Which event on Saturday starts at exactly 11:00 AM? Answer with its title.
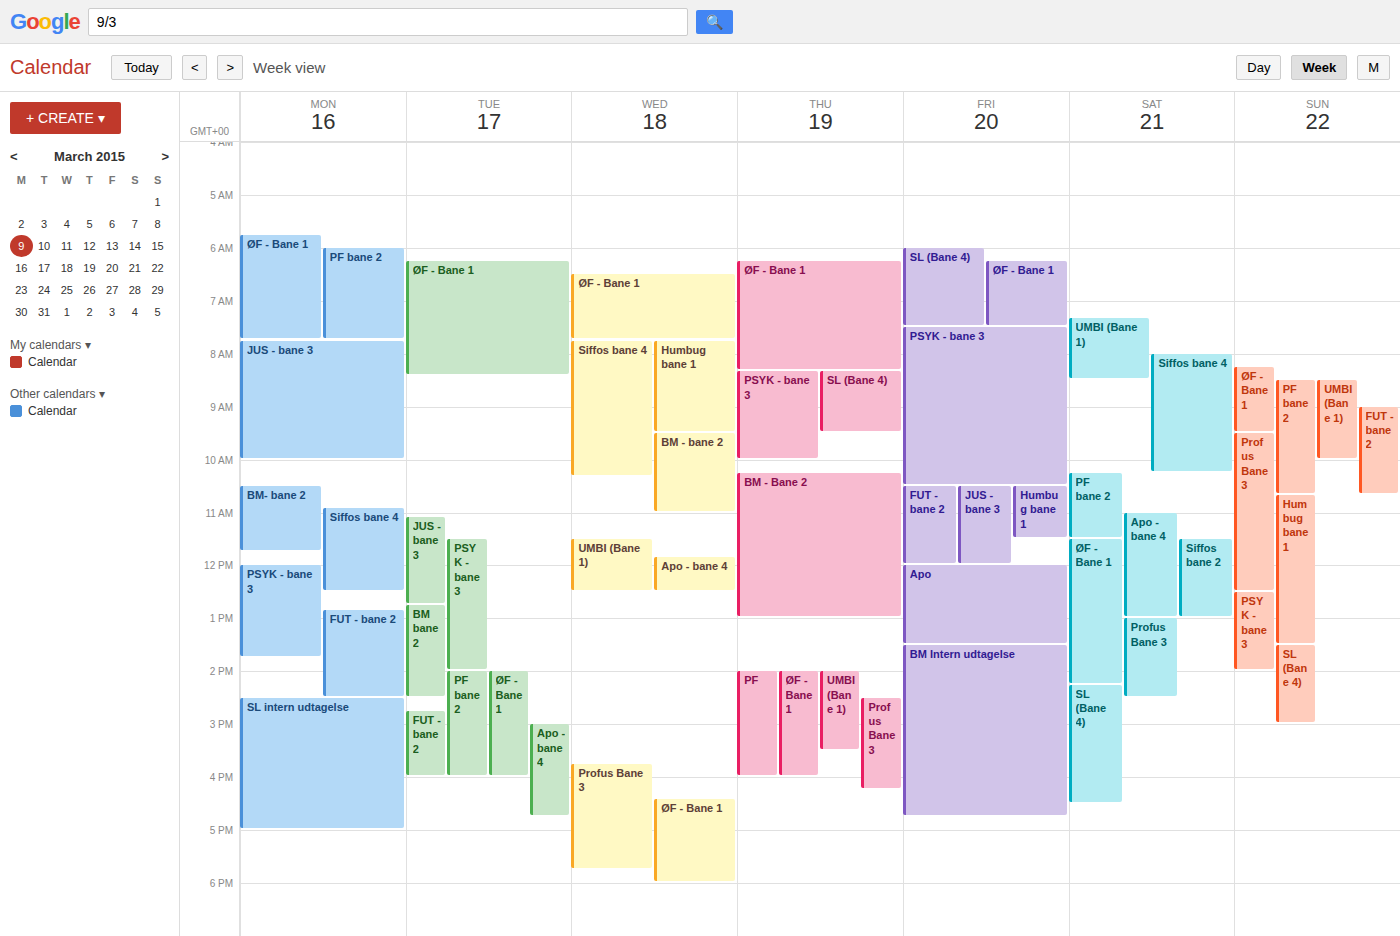
"Apo - bane 4"